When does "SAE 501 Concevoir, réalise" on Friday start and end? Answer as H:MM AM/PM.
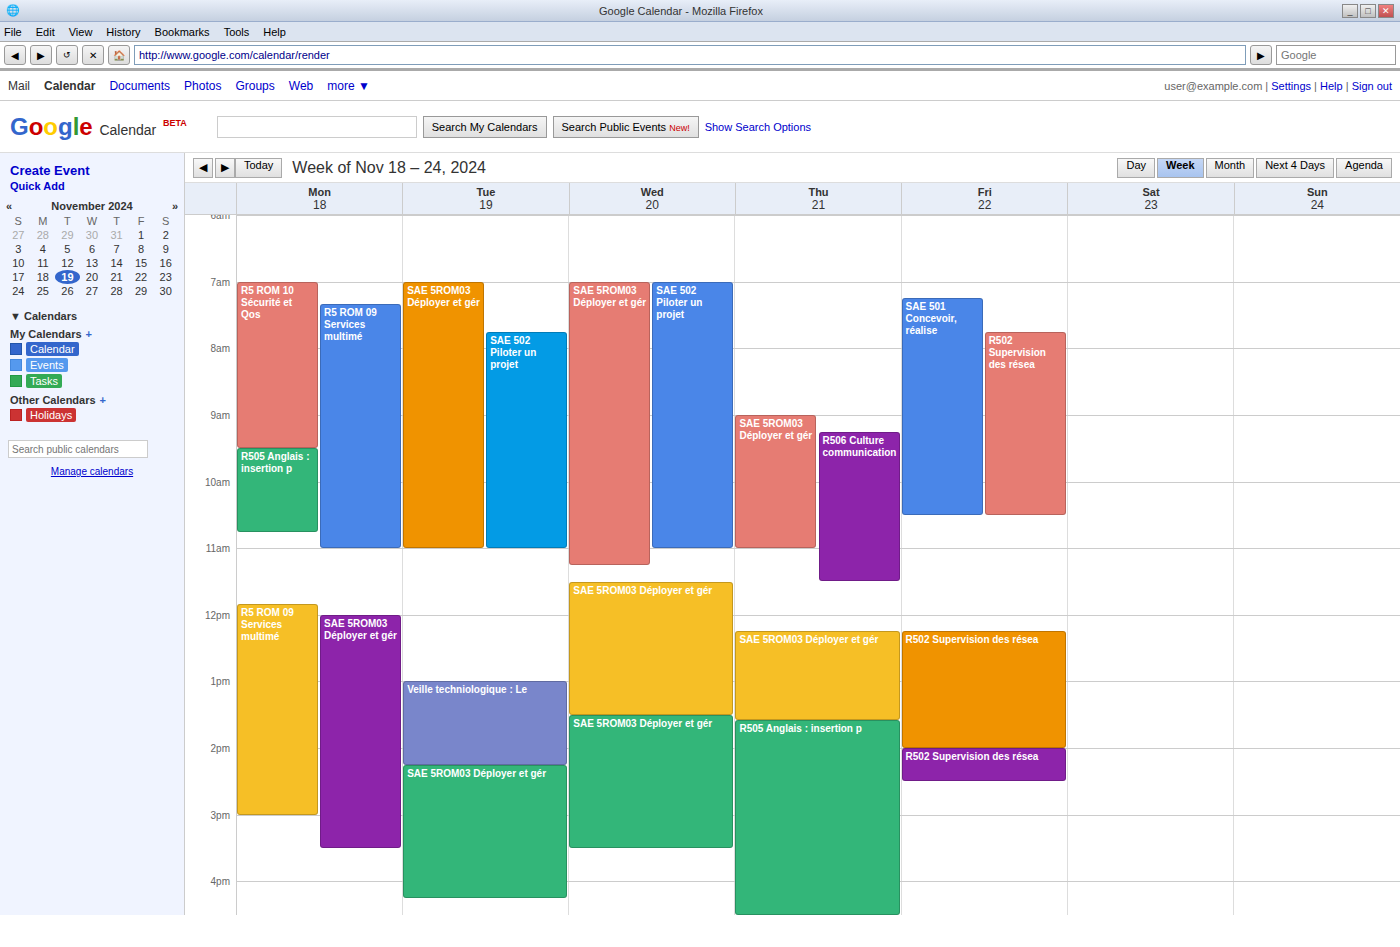
7:15 AM to 10:30 AM